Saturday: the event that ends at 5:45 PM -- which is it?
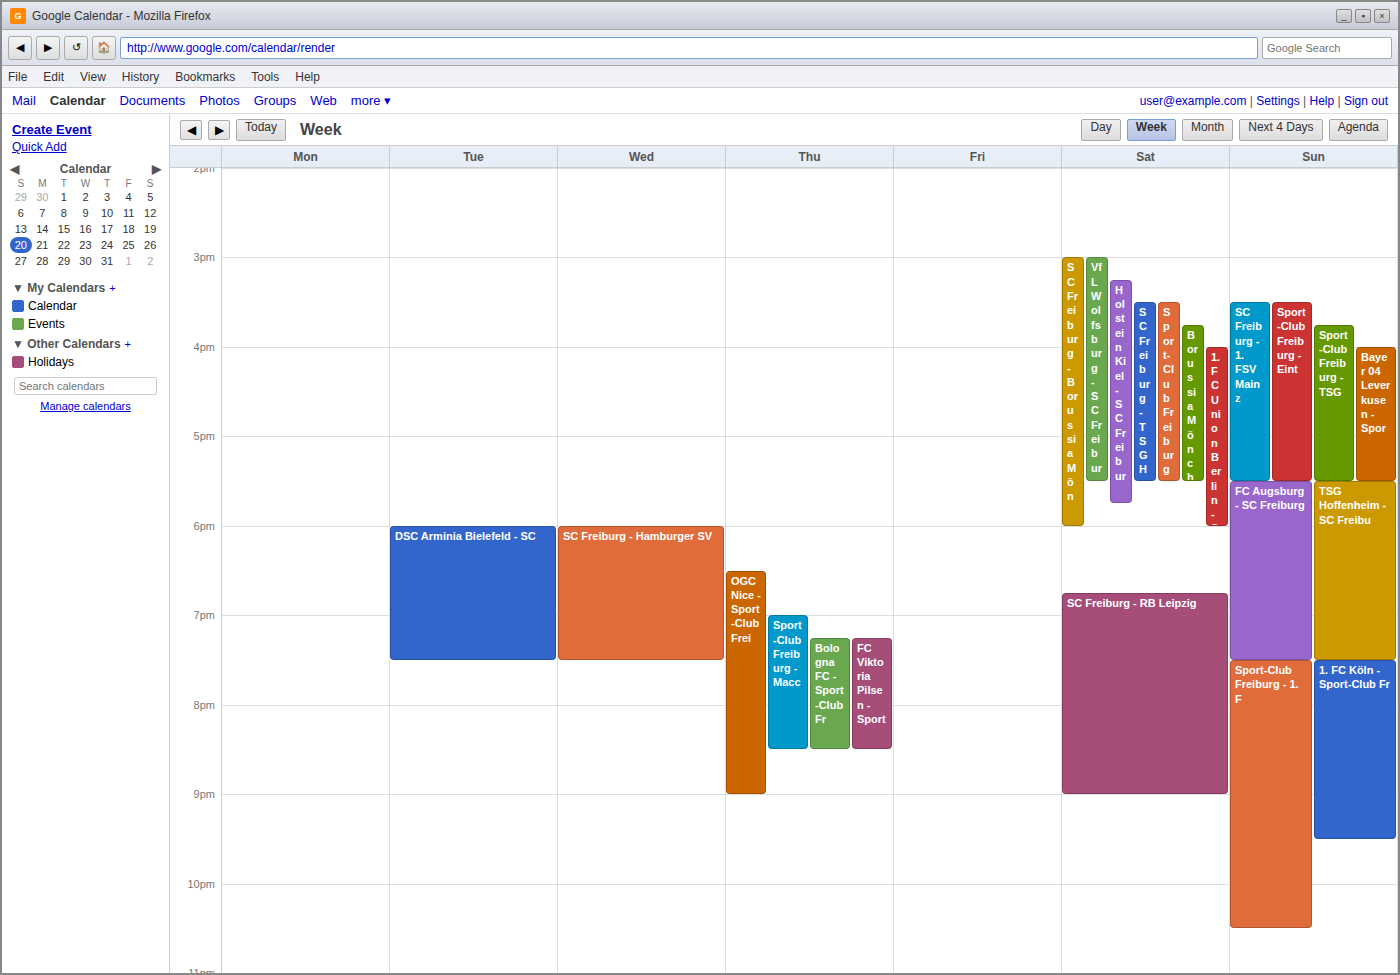
"Holstein Kiel - SC Freibur"